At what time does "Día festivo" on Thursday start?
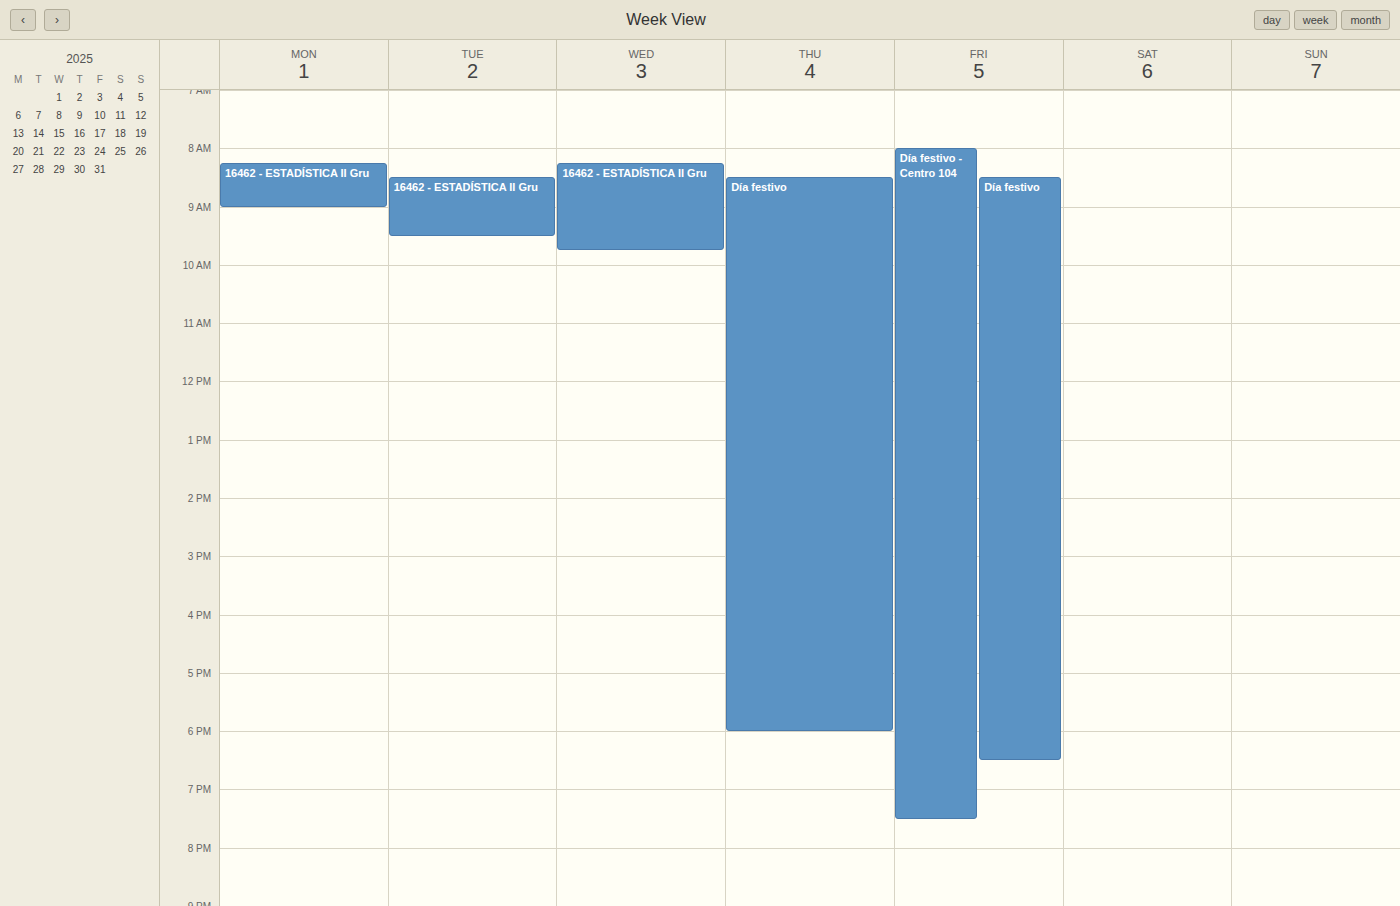
8:30 AM